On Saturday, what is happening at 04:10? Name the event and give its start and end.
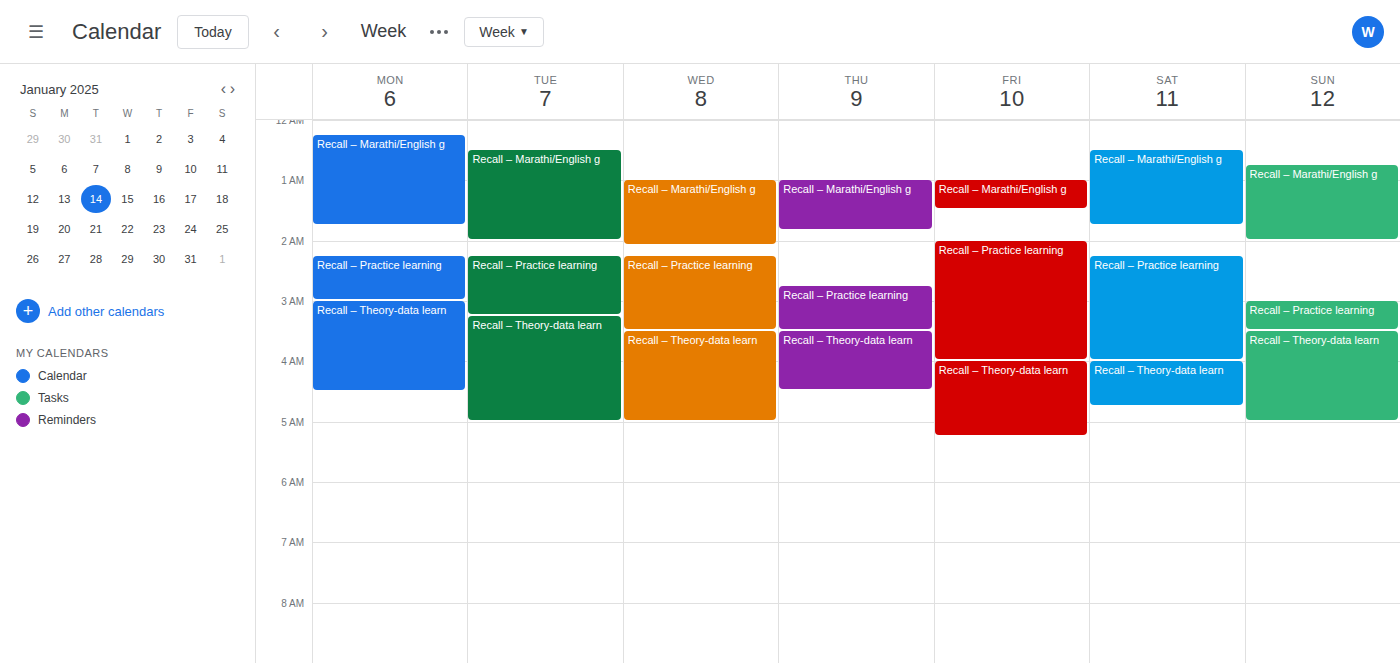
"Recall – Theory-data learn", 04:00 to 04:45